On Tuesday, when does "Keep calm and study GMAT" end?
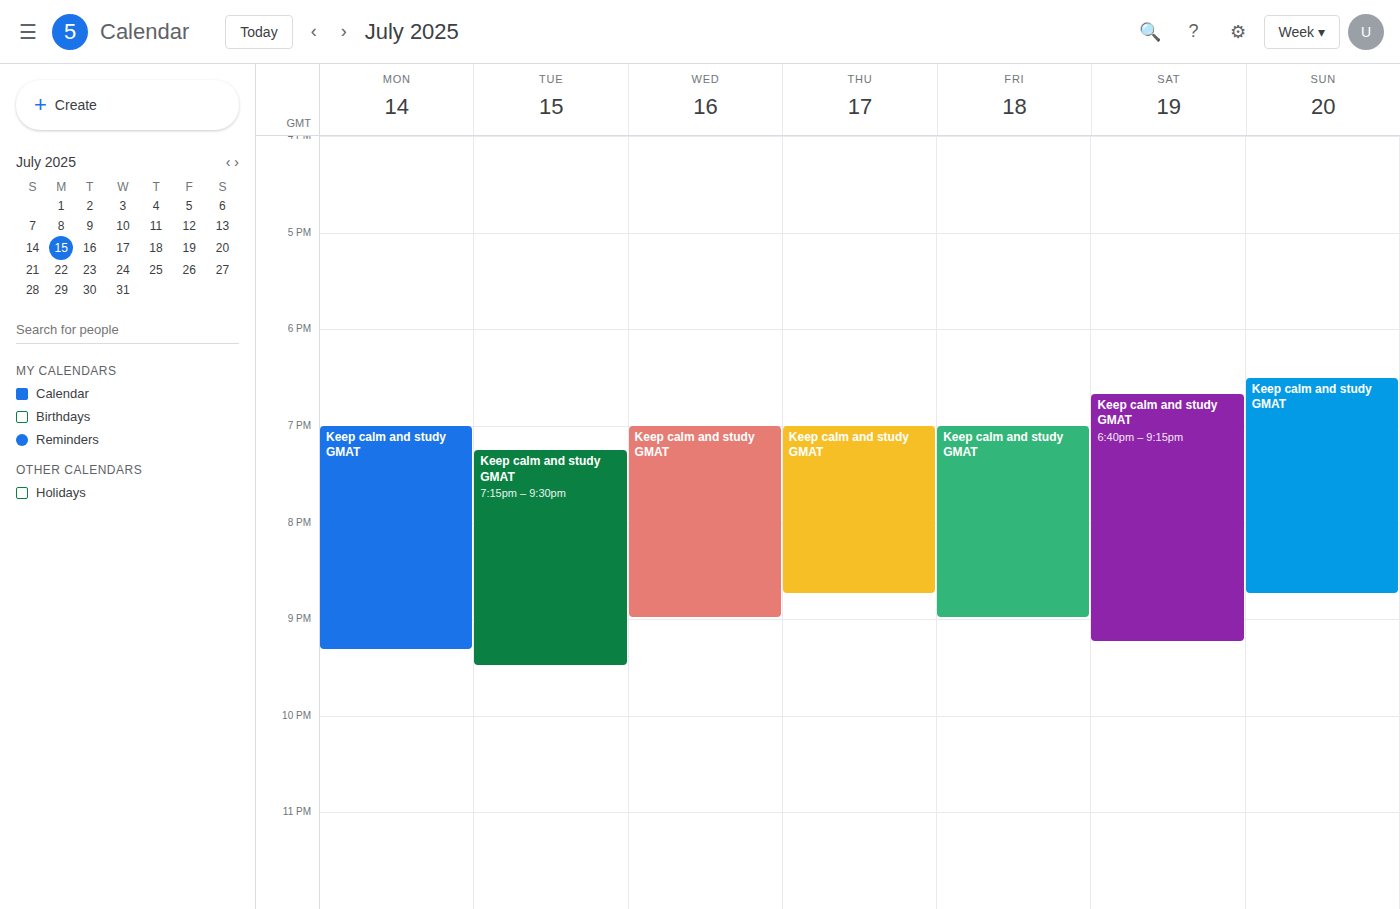
9:30 PM